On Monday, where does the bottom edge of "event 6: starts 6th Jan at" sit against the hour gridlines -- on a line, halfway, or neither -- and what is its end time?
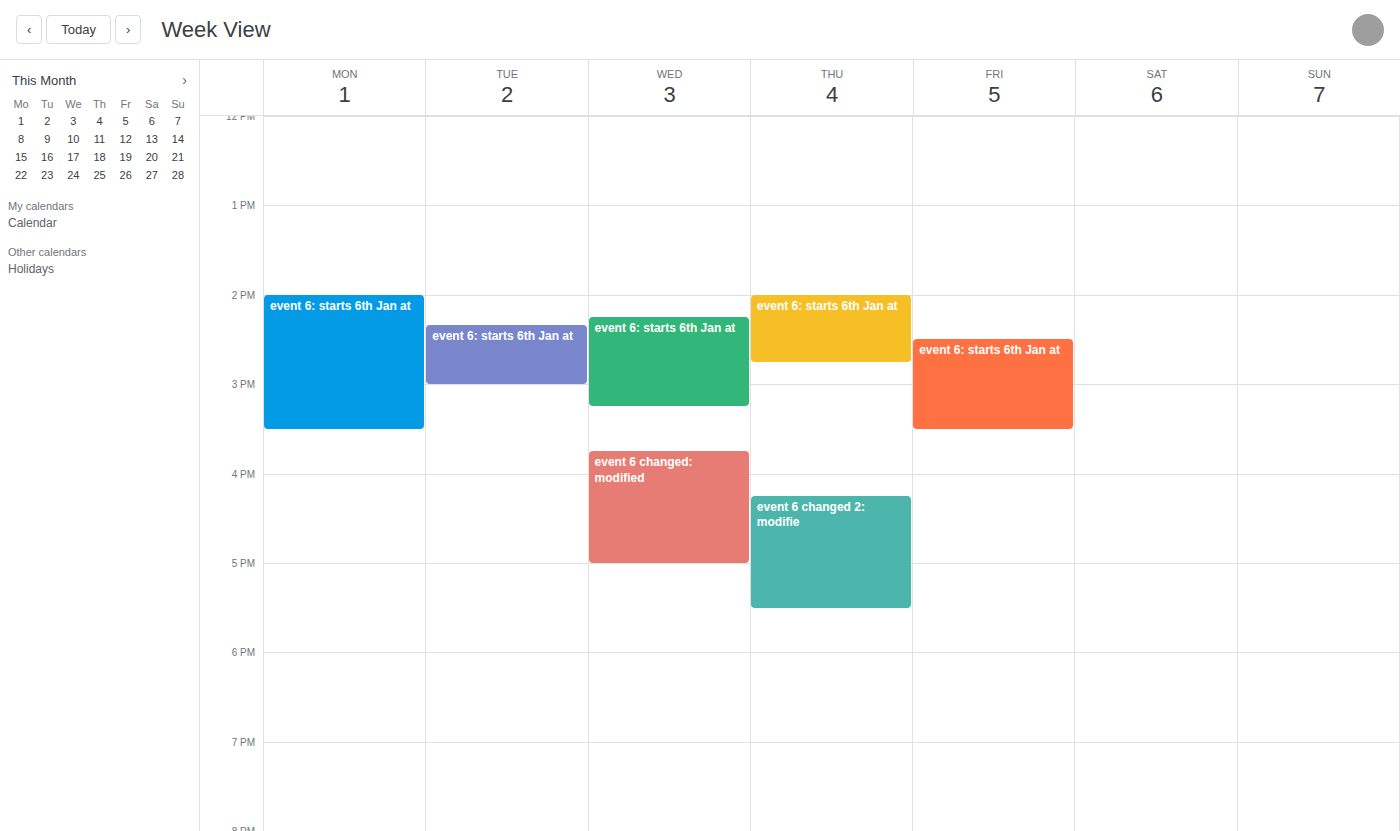
15:30 -- halfway between the 15:00 and 16:00 lines.